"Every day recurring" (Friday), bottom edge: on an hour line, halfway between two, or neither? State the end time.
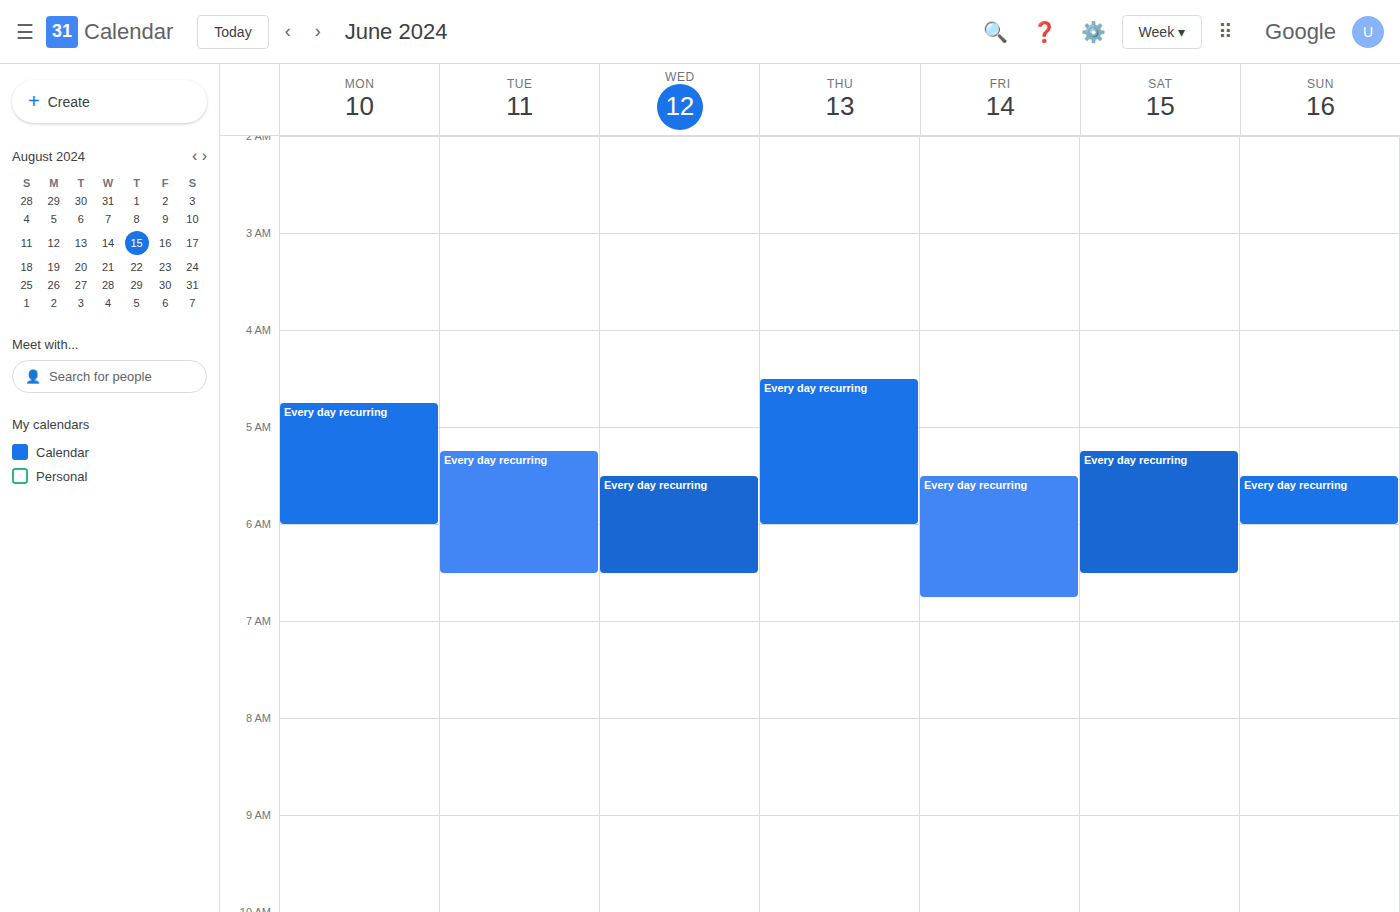
6:45 AM -- neither: three quarters of the way from the 6 AM line to the 7 AM line.